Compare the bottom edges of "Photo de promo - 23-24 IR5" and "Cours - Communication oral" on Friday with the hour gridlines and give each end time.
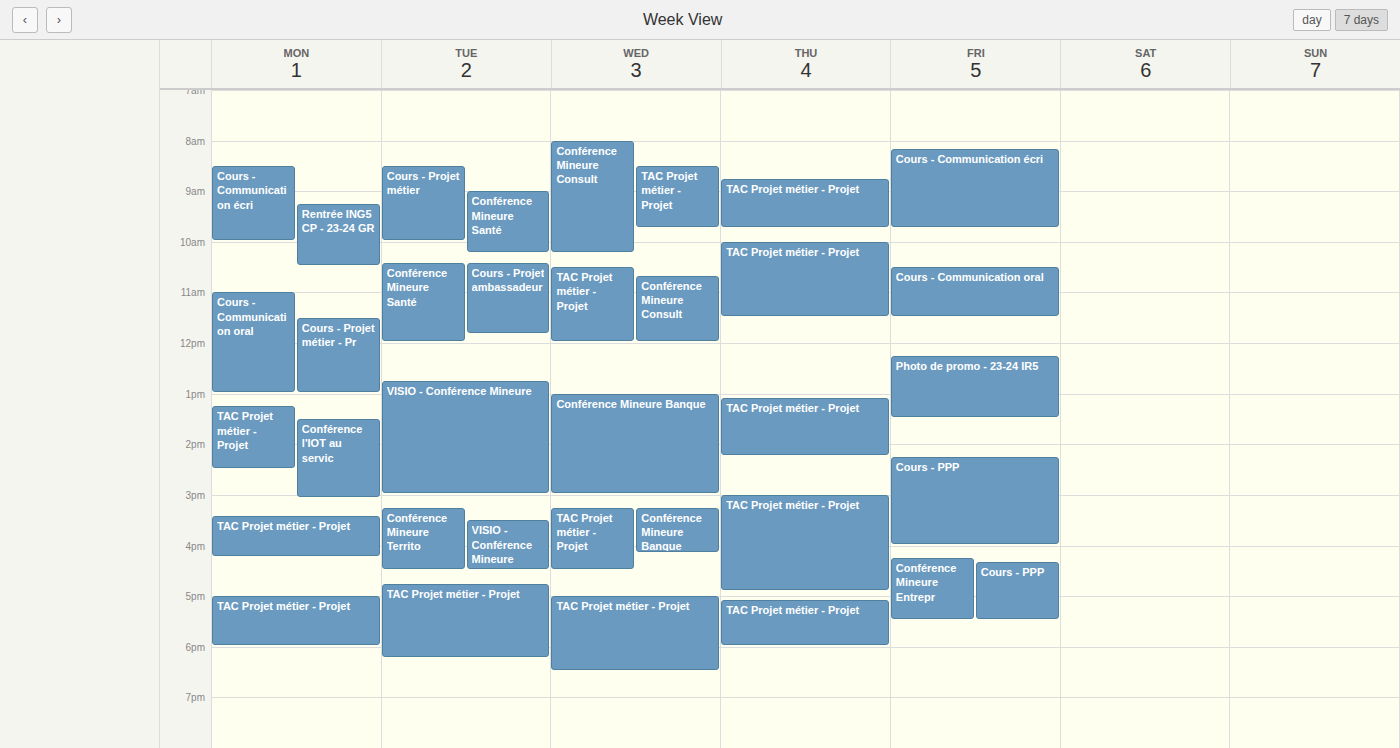
"Photo de promo - 23-24 IR5": 1:30 PM, halfway between the 1 PM and 2 PM lines. "Cours - Communication oral": 11:30 AM, halfway between the 11 AM and 12 PM lines.